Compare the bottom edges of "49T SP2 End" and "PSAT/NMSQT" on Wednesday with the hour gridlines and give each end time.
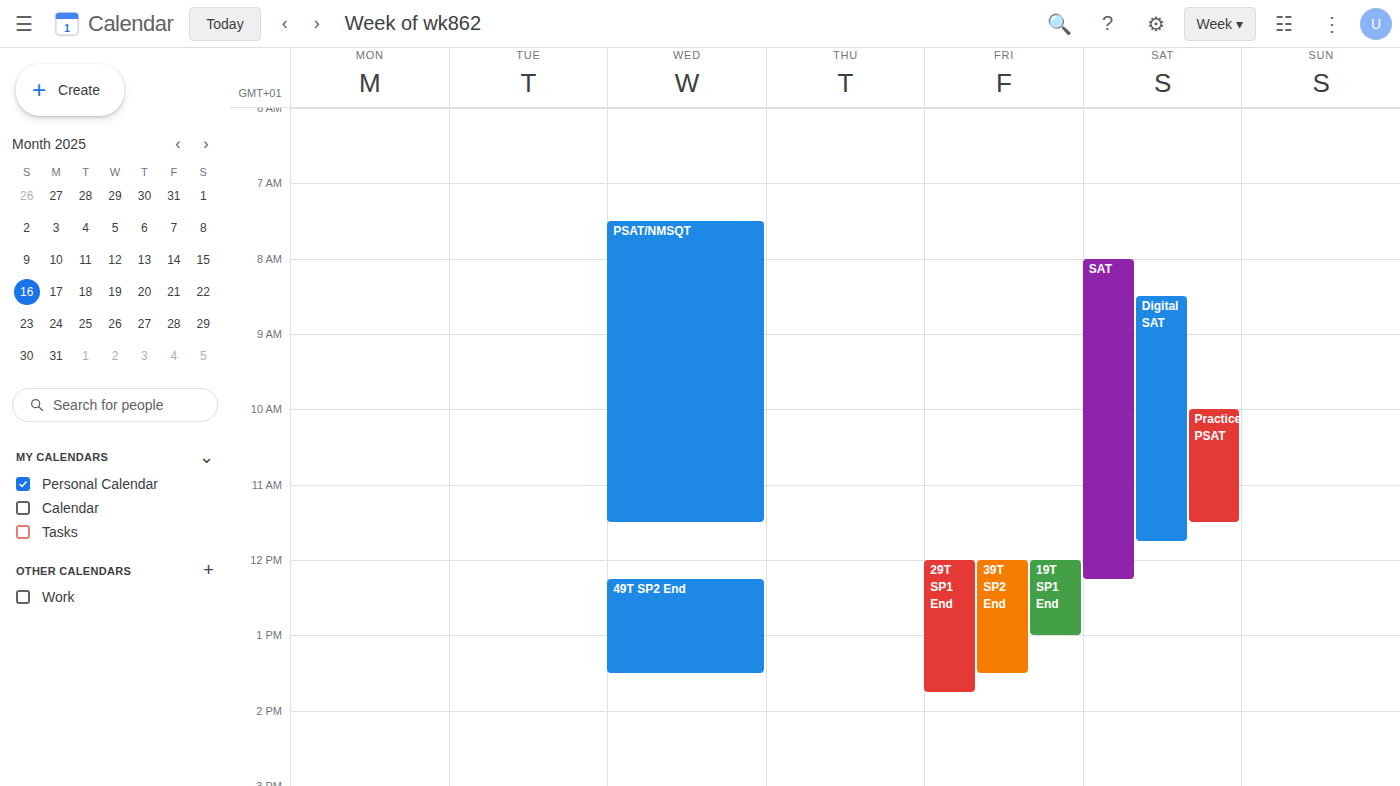
"49T SP2 End": 1:30 PM, halfway between the 1 PM and 2 PM lines. "PSAT/NMSQT": 11:30 AM, halfway between the 11 AM and 12 PM lines.